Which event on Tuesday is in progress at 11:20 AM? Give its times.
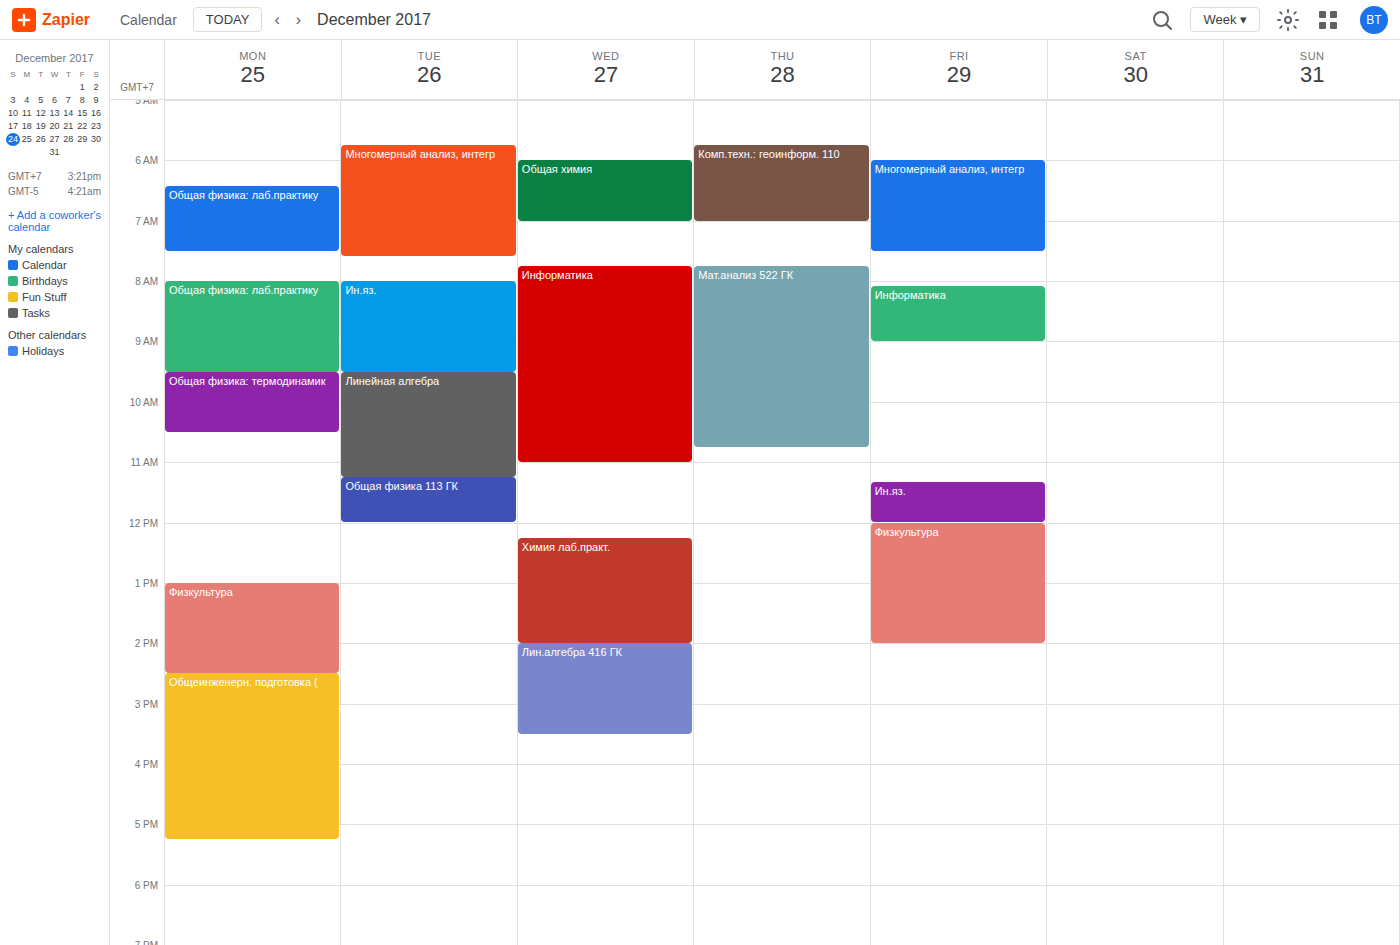
"Общая физика 113 ГК", 11:15 AM to 12:00 PM